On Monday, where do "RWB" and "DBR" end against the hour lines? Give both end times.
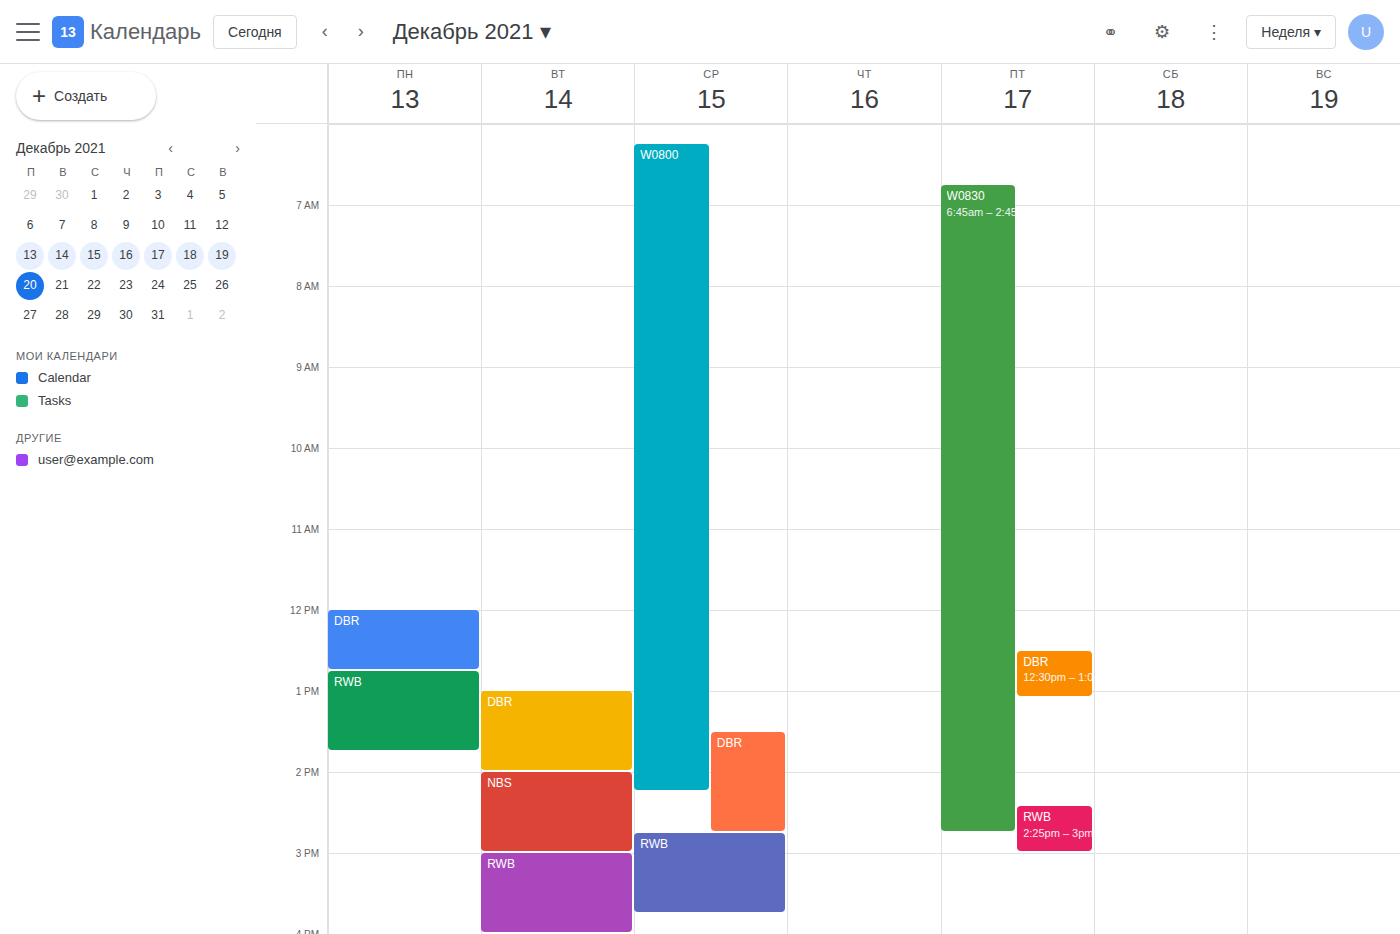
"RWB": 1:45 PM, neither: three quarters of the way from the 1 PM line to the 2 PM line. "DBR": 12:45 PM, neither: three quarters of the way from the 12 PM line to the 1 PM line.